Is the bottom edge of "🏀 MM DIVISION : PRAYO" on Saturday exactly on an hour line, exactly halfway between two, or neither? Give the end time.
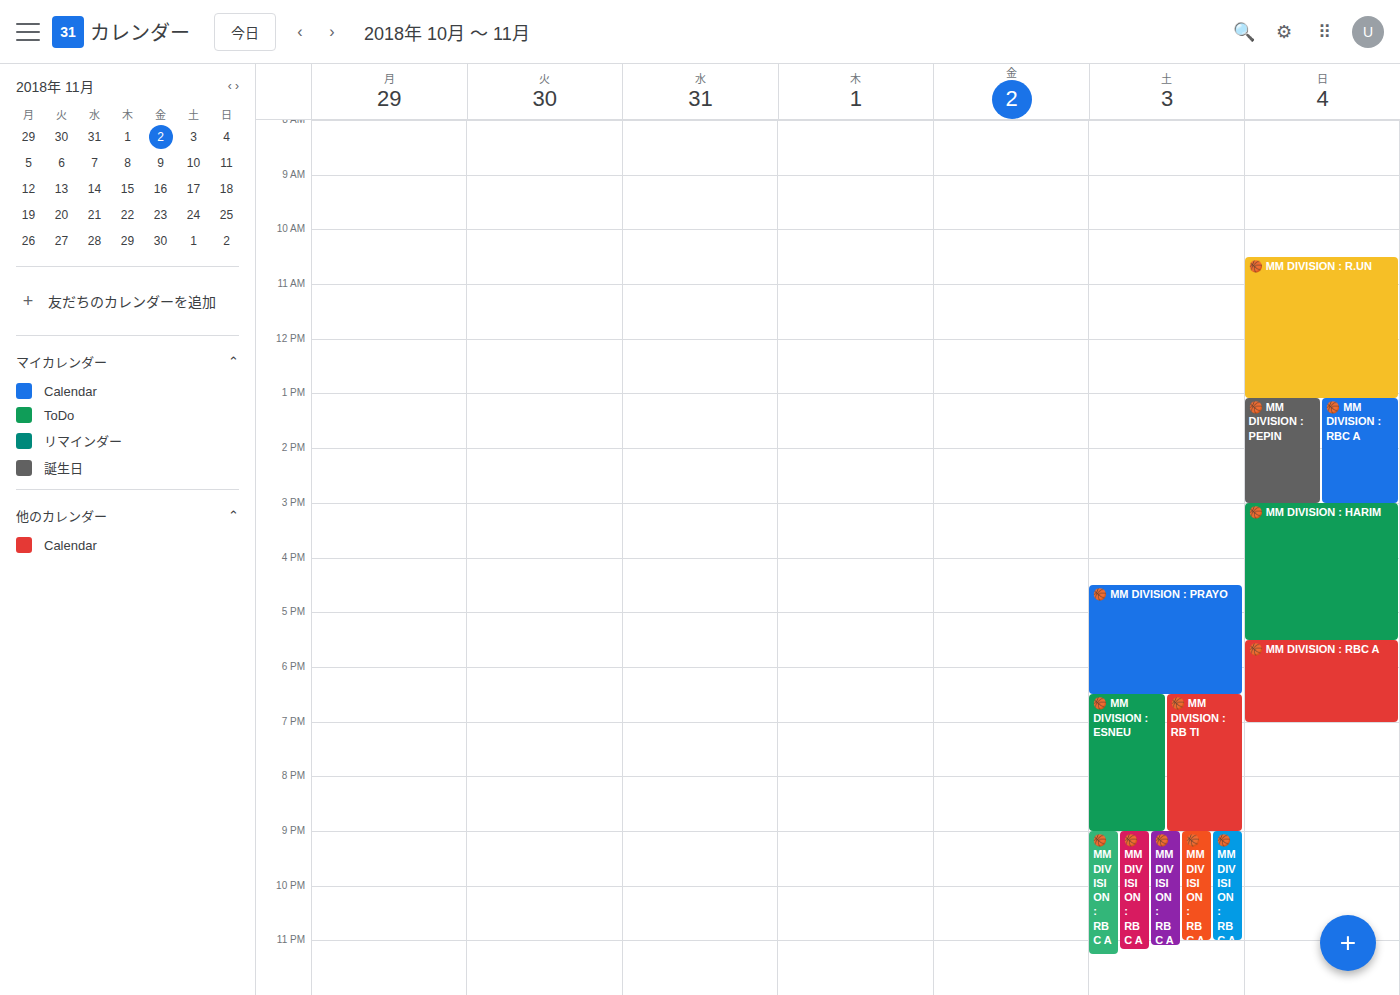
6:30 PM -- halfway between the 6 PM and 7 PM lines.